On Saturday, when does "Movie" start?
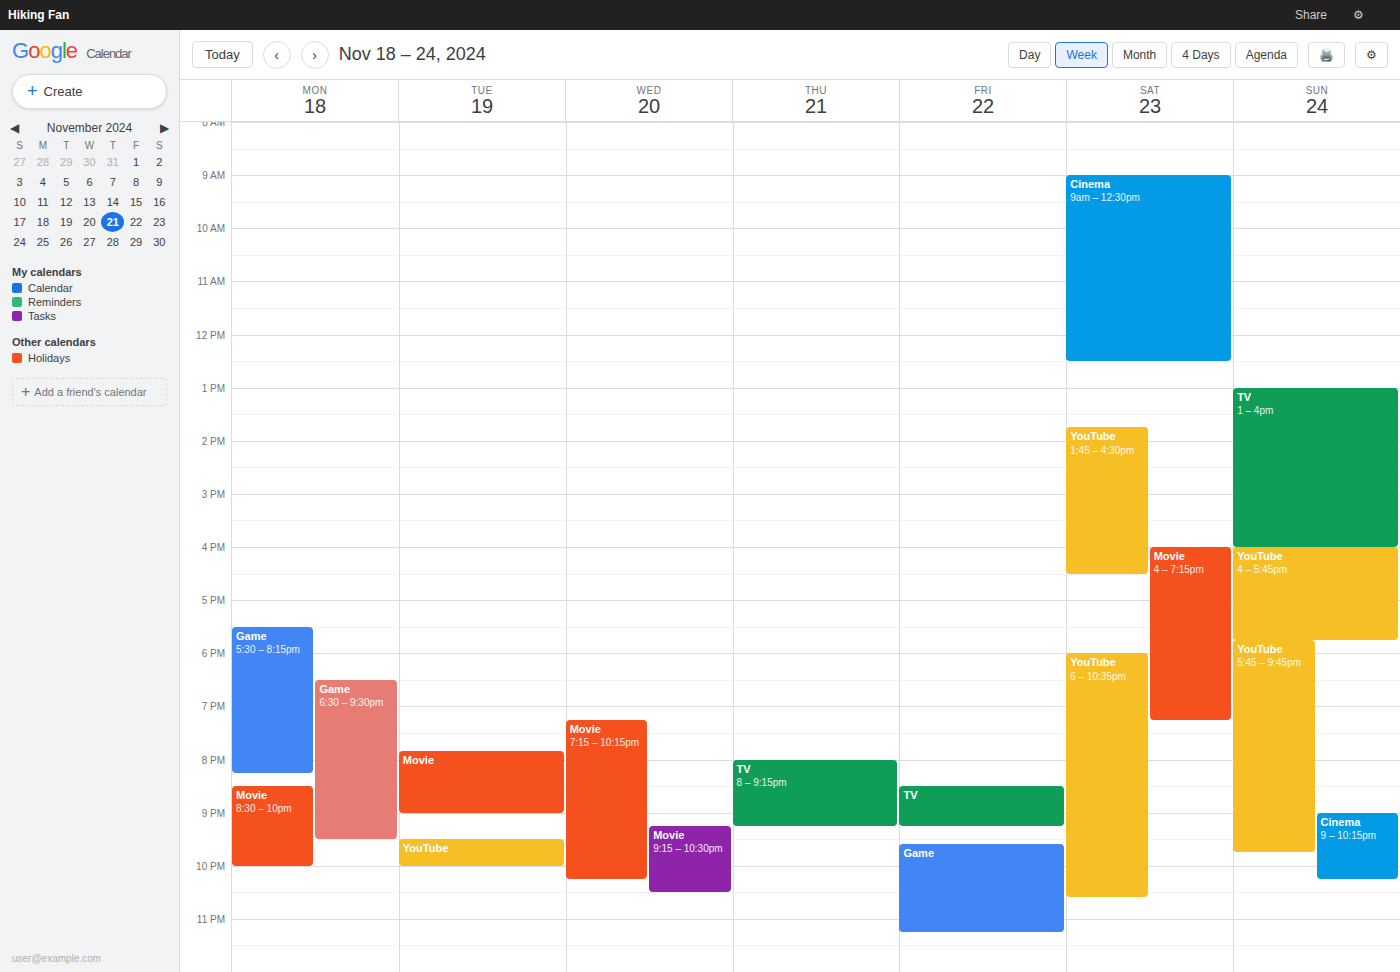
16:00